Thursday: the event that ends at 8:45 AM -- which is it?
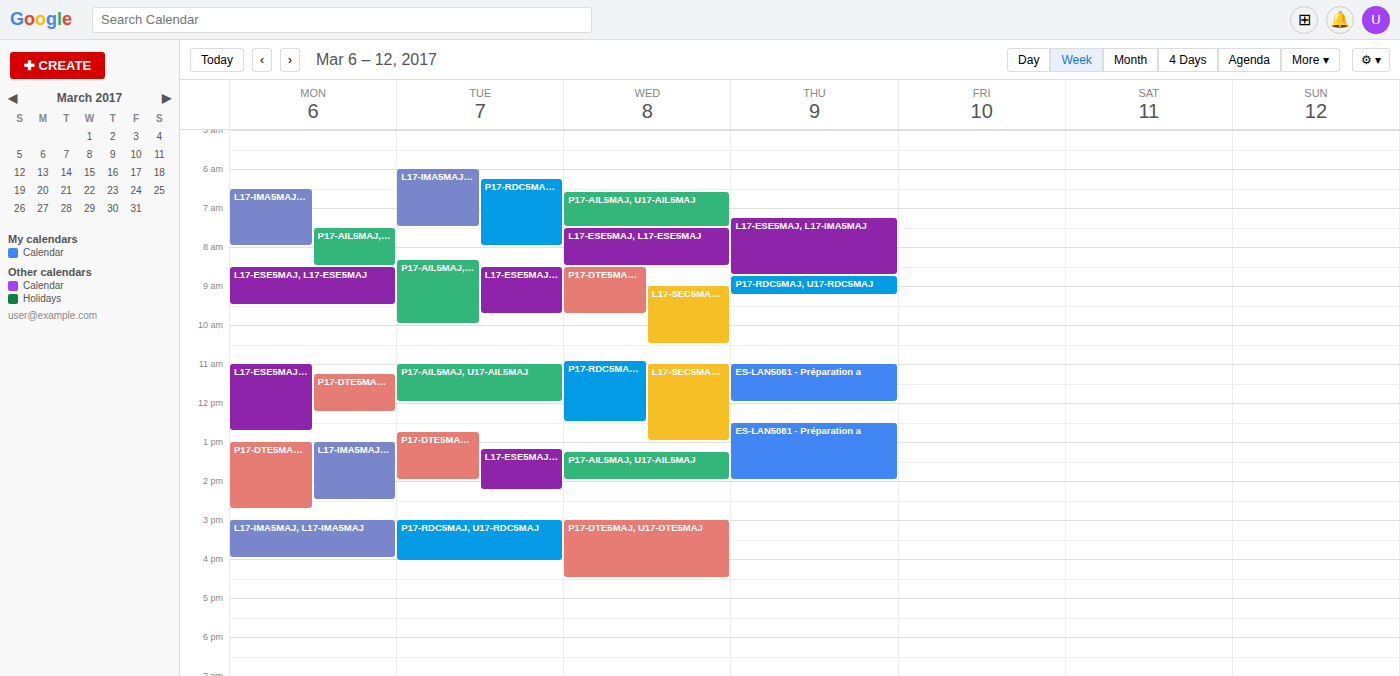
"L17-ESE5MAJ, L17-IMA5MAJ"